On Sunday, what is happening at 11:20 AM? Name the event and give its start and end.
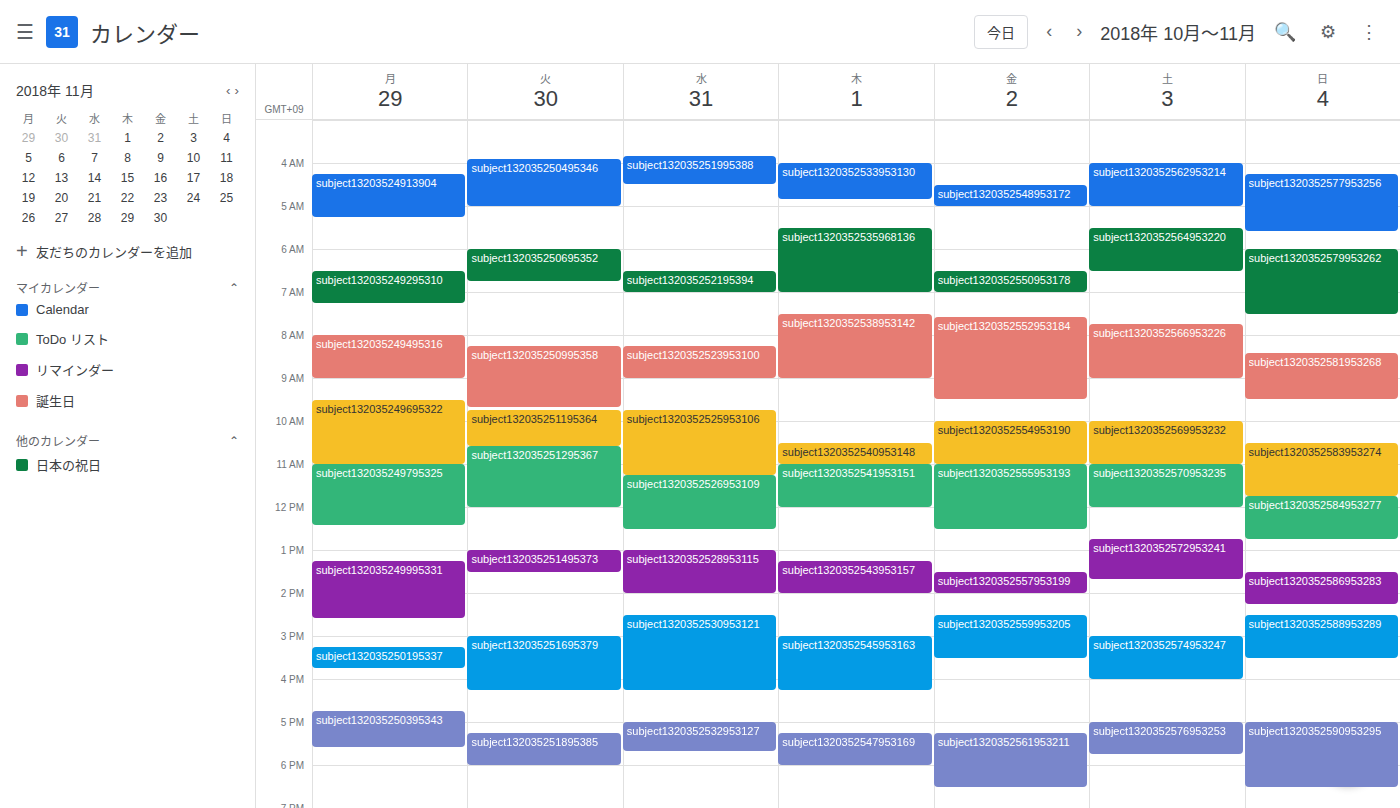
"subject1320352583953274", 10:30 AM to 11:45 AM